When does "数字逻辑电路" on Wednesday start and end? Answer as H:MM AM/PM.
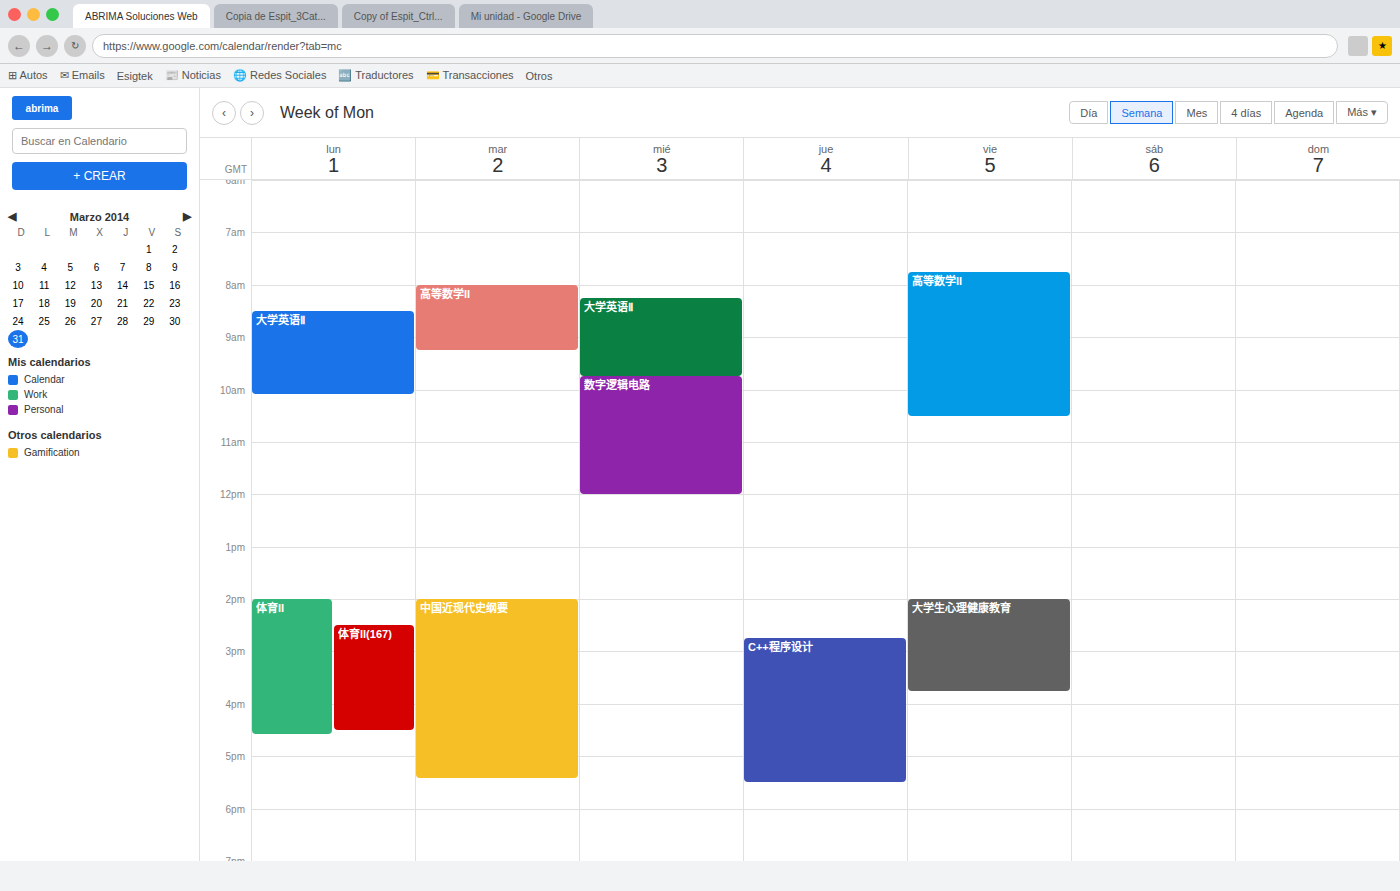
9:45 AM to 12:00 PM